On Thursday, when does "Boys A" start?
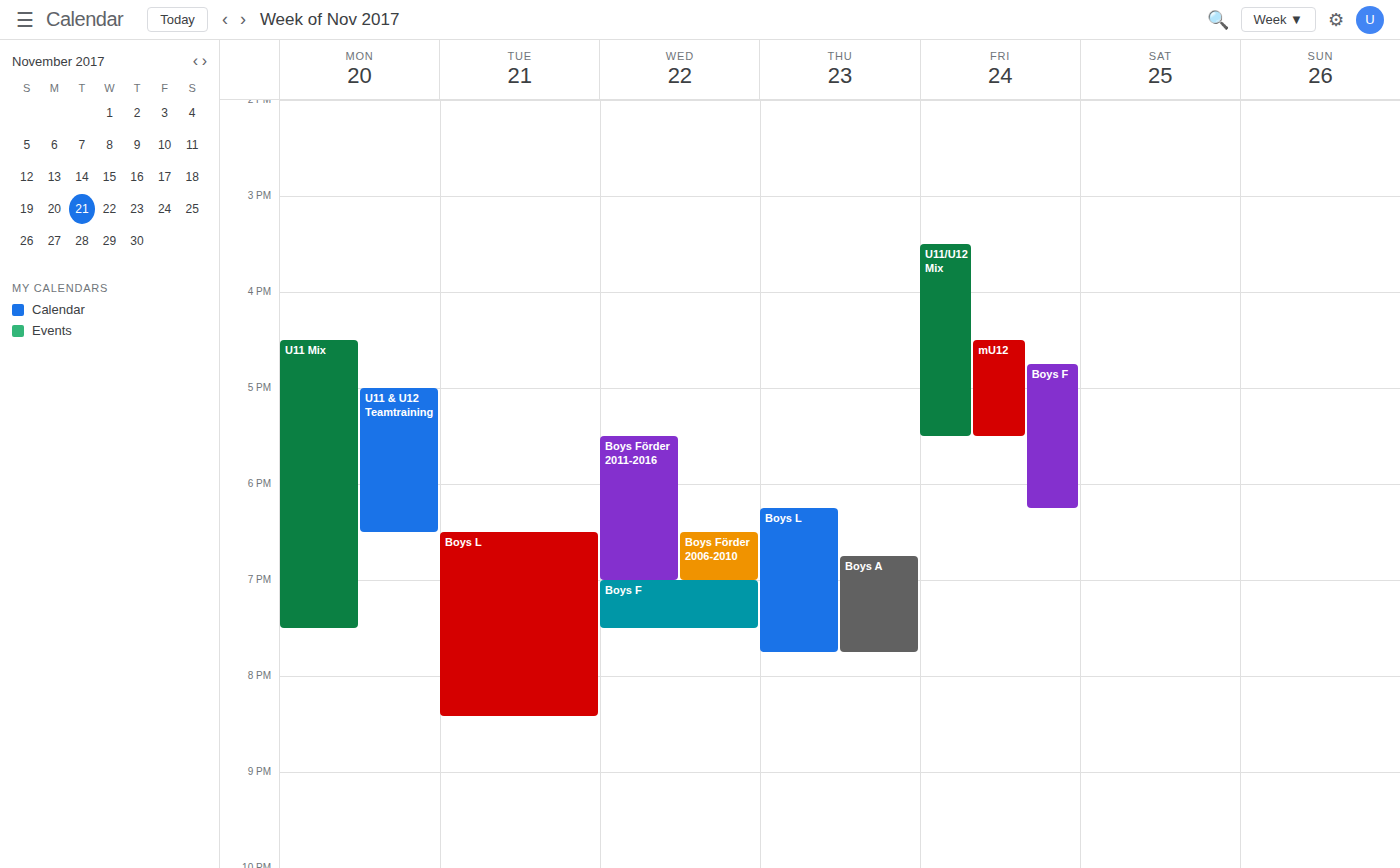
18:45